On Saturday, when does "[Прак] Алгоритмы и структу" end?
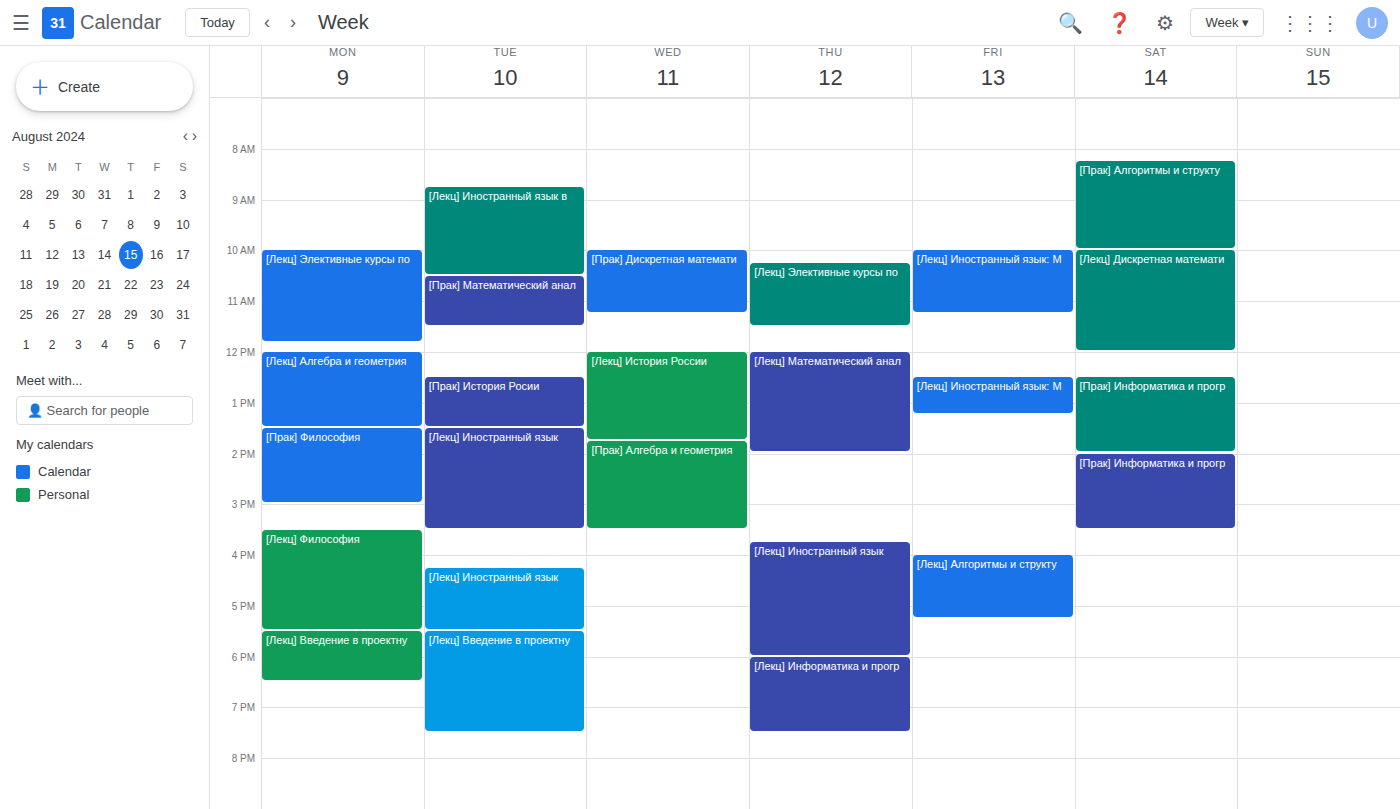
10:00 AM